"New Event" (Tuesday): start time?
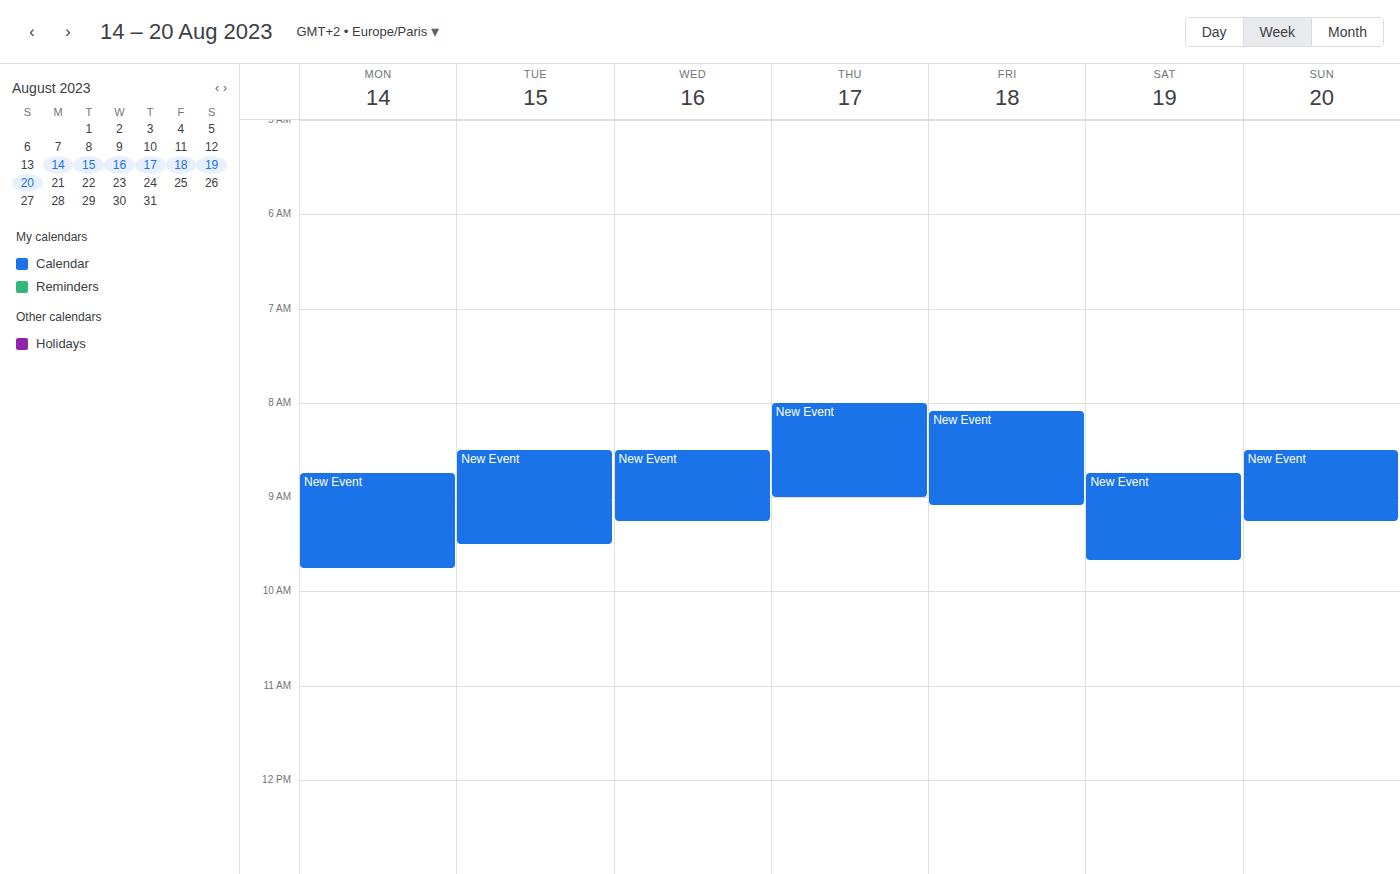
8:30 AM